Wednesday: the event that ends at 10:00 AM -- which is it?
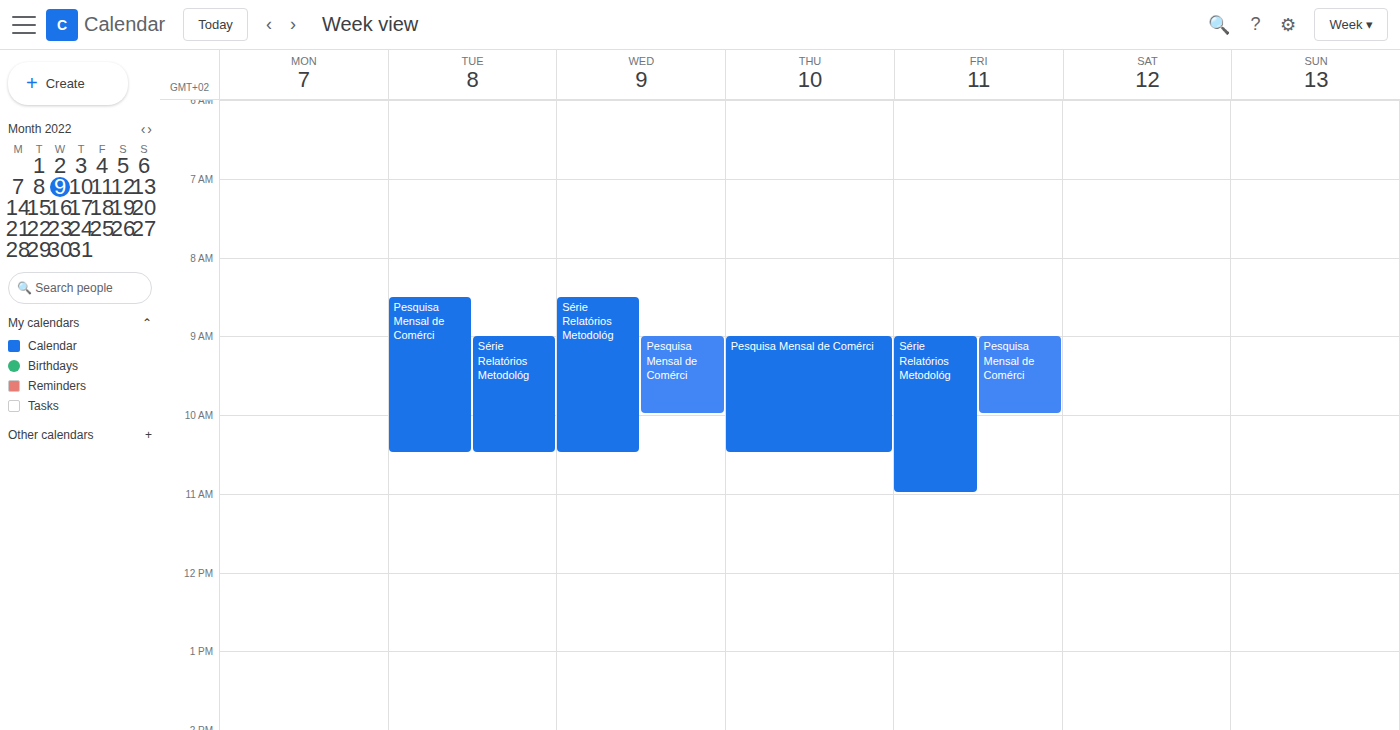
"Pesquisa Mensal de Comérci"